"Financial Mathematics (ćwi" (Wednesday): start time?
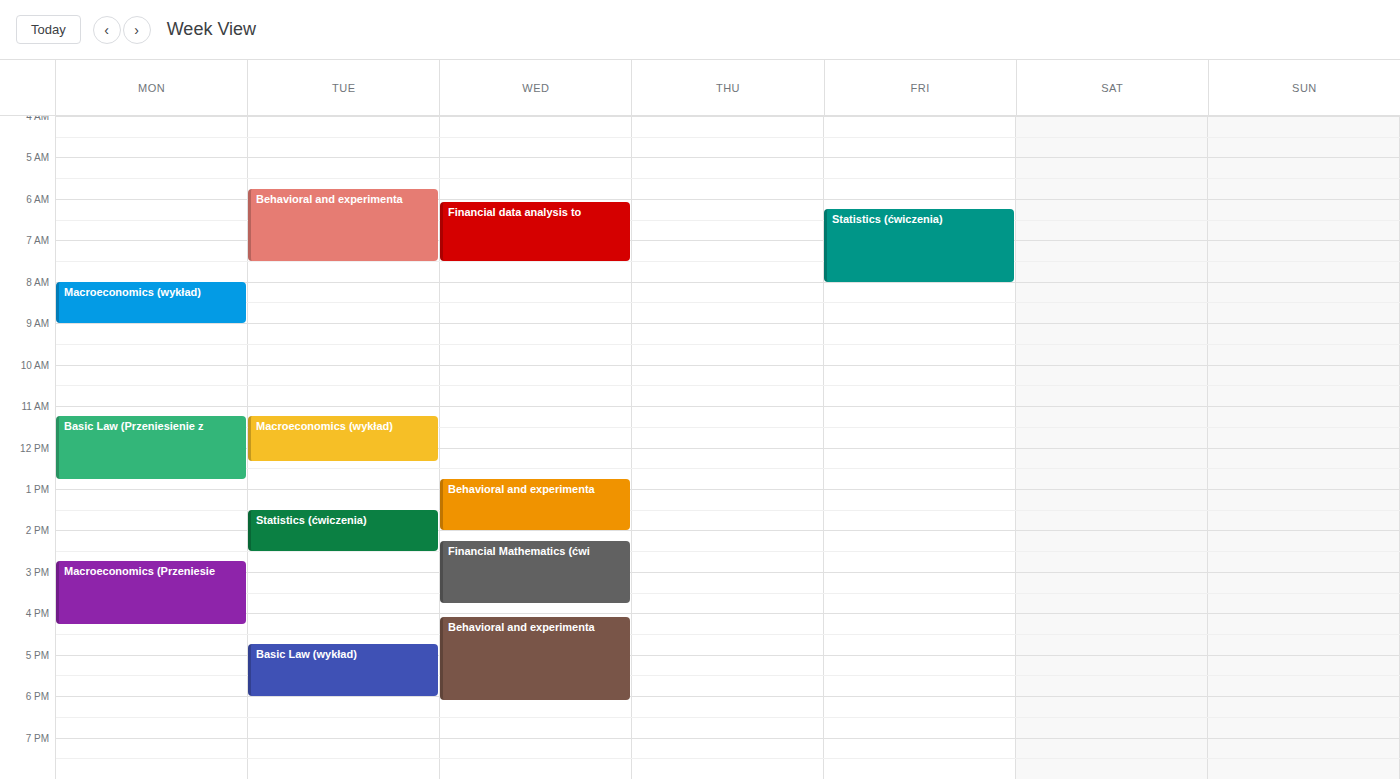
2:15 PM